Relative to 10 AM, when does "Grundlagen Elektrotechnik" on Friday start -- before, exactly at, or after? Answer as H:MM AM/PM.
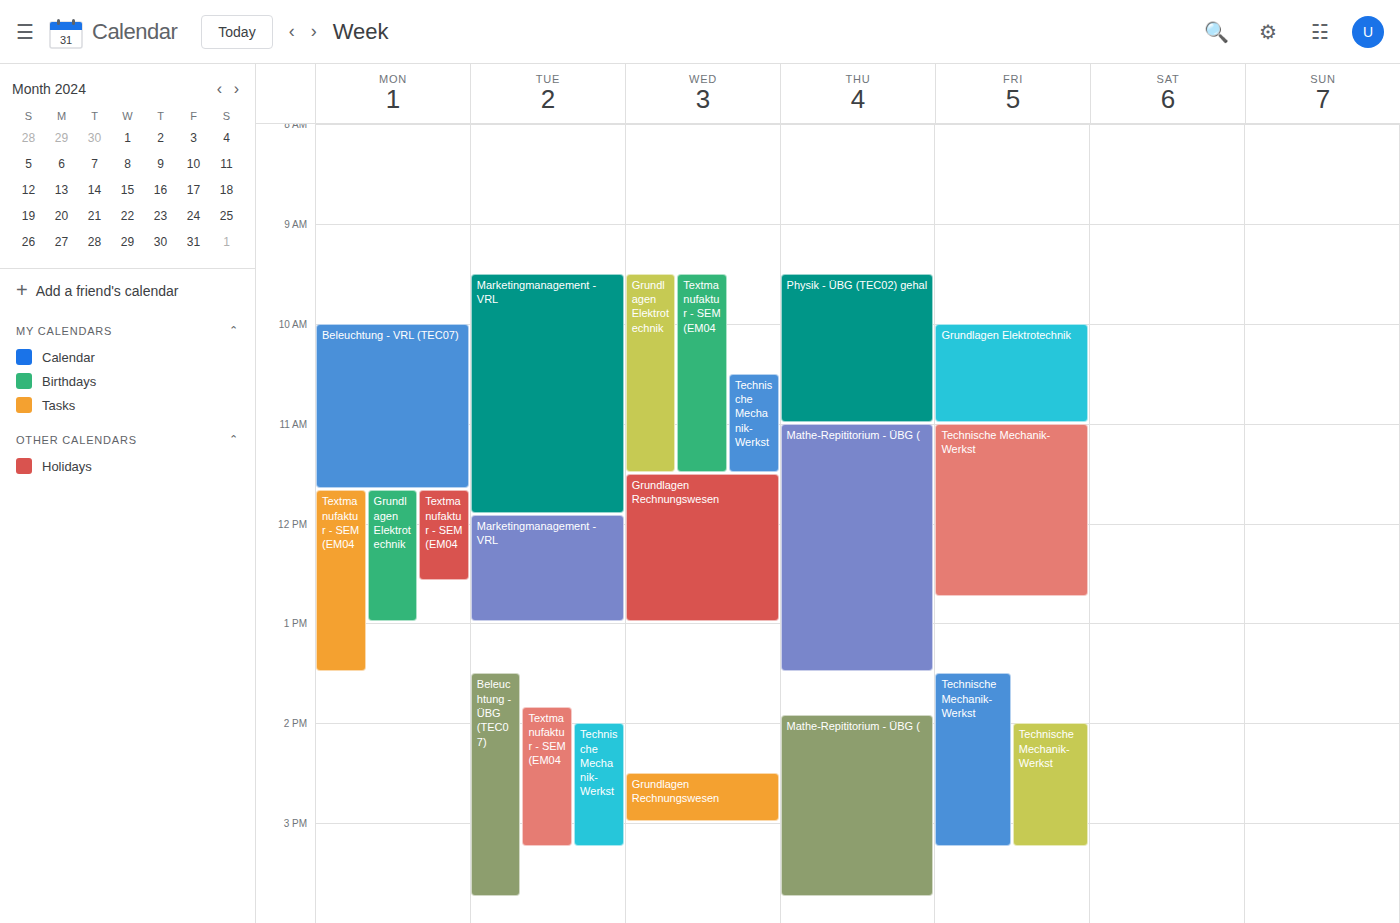
10:00 AM -- exactly at 10 AM, on the 10 AM line.